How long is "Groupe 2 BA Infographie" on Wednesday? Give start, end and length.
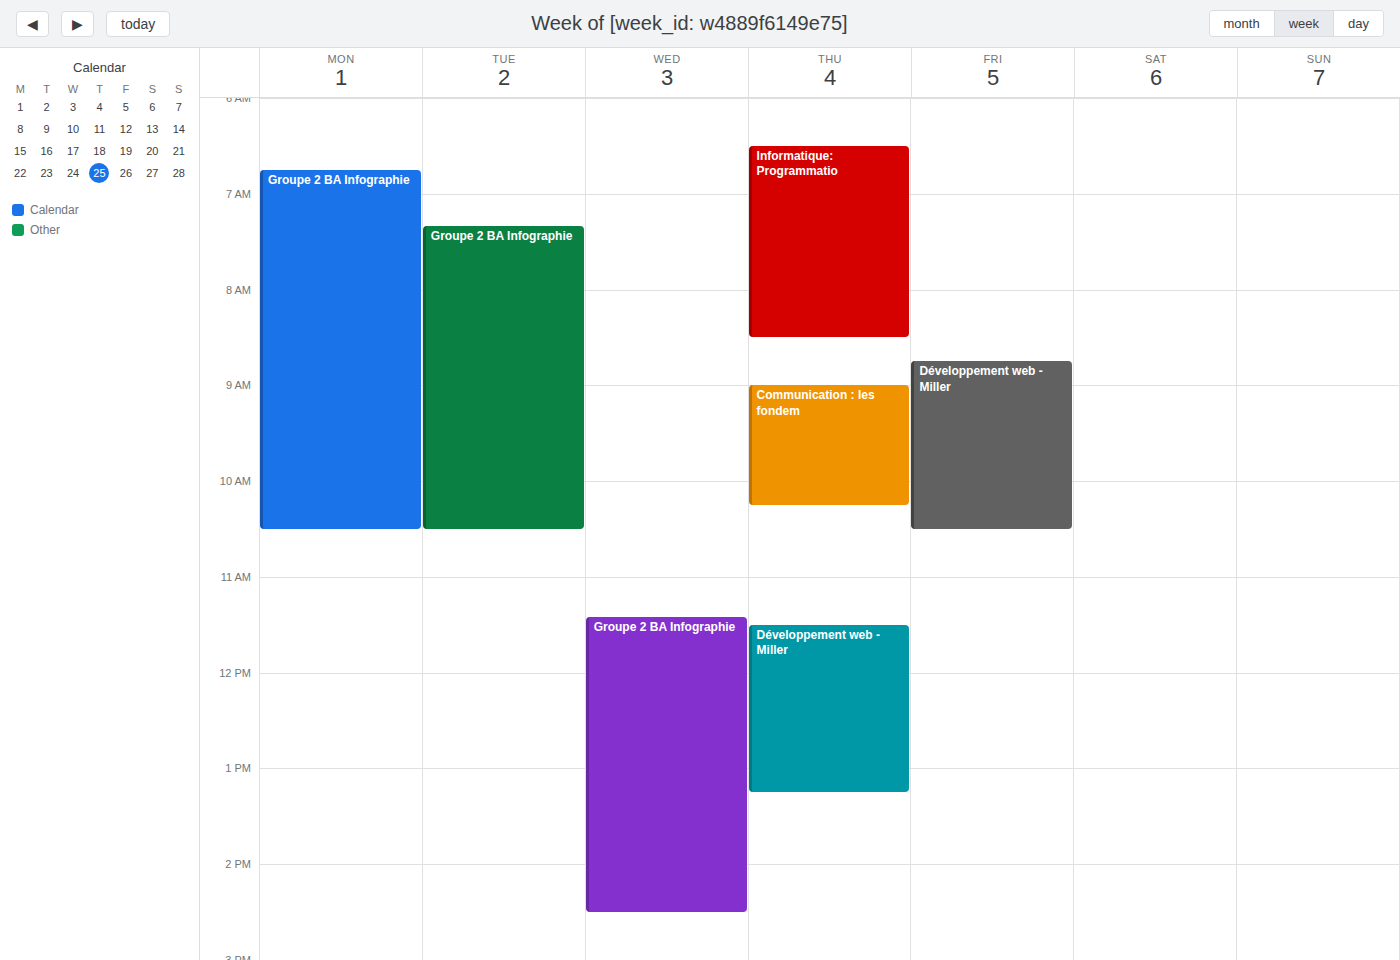
11:25 AM to 2:30 PM, 3 hours 5 minutes